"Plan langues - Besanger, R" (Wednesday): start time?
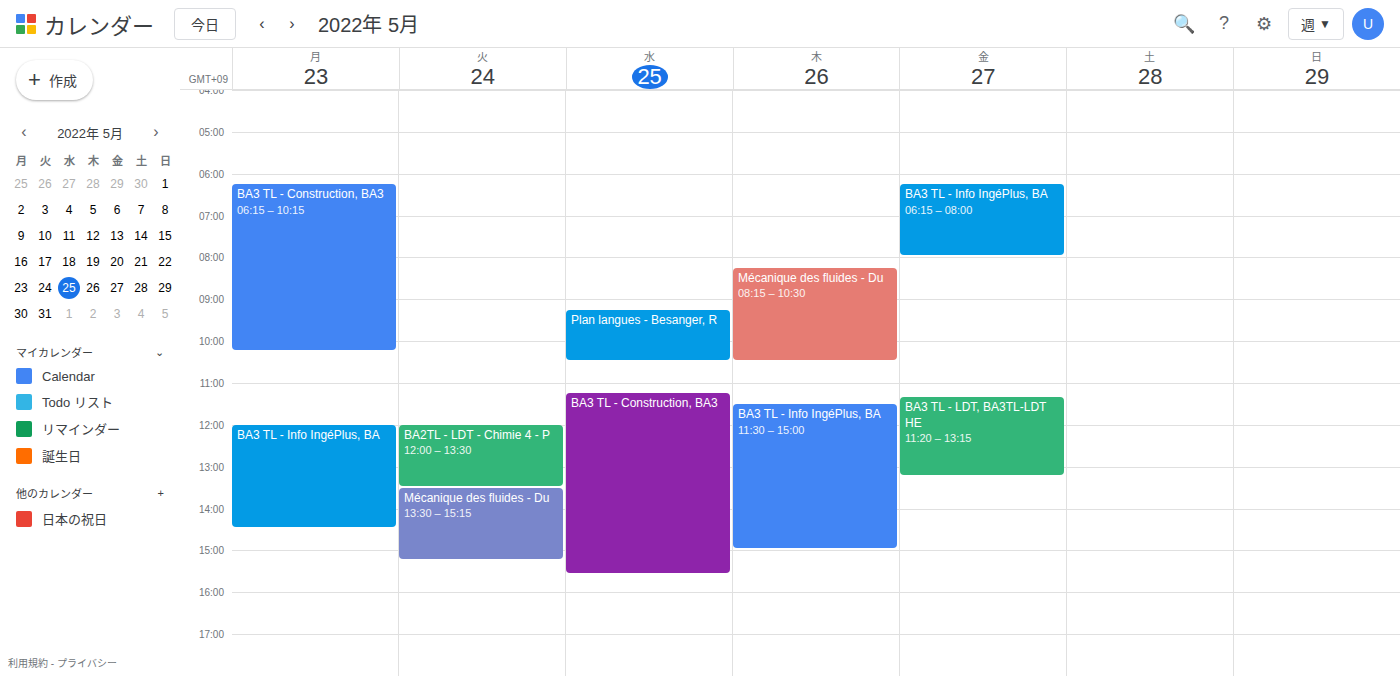
9:15 AM